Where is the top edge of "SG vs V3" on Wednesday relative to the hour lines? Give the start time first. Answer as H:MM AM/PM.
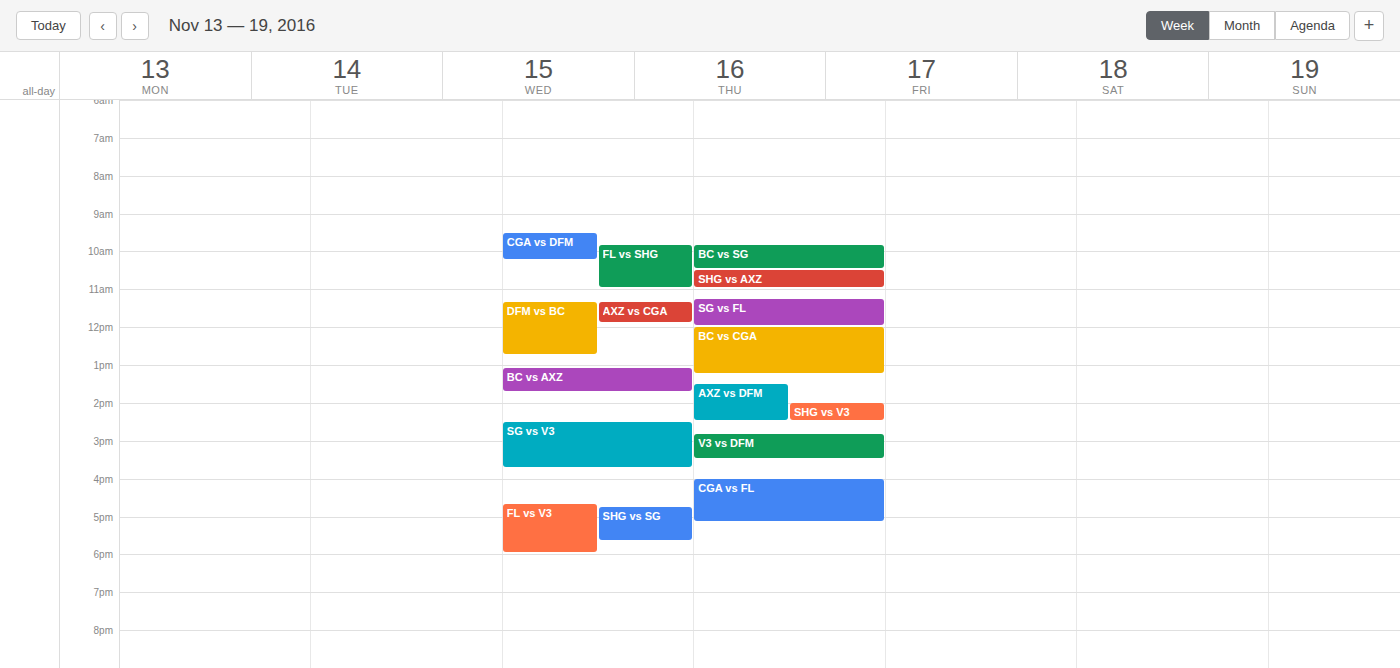
2:30 PM -- halfway between the 2 PM and 3 PM lines.